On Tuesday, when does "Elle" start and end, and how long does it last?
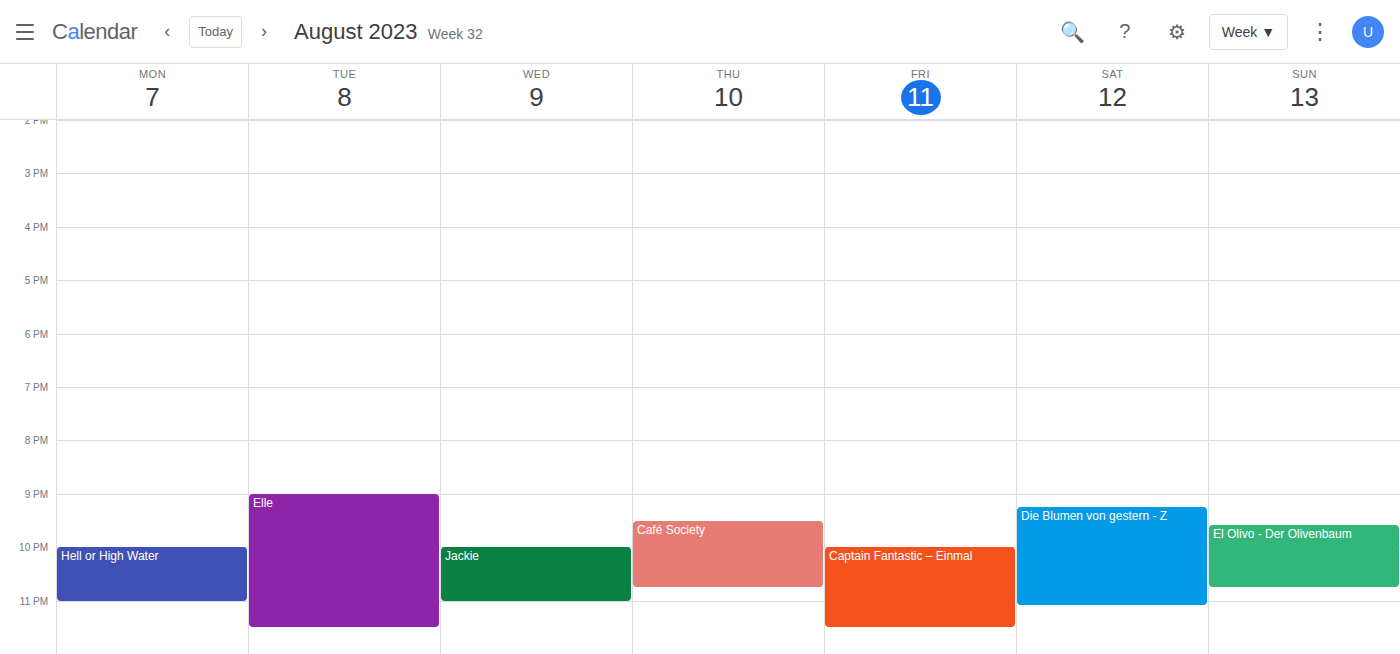
9:00 PM to 11:30 PM, 2 hours 30 minutes